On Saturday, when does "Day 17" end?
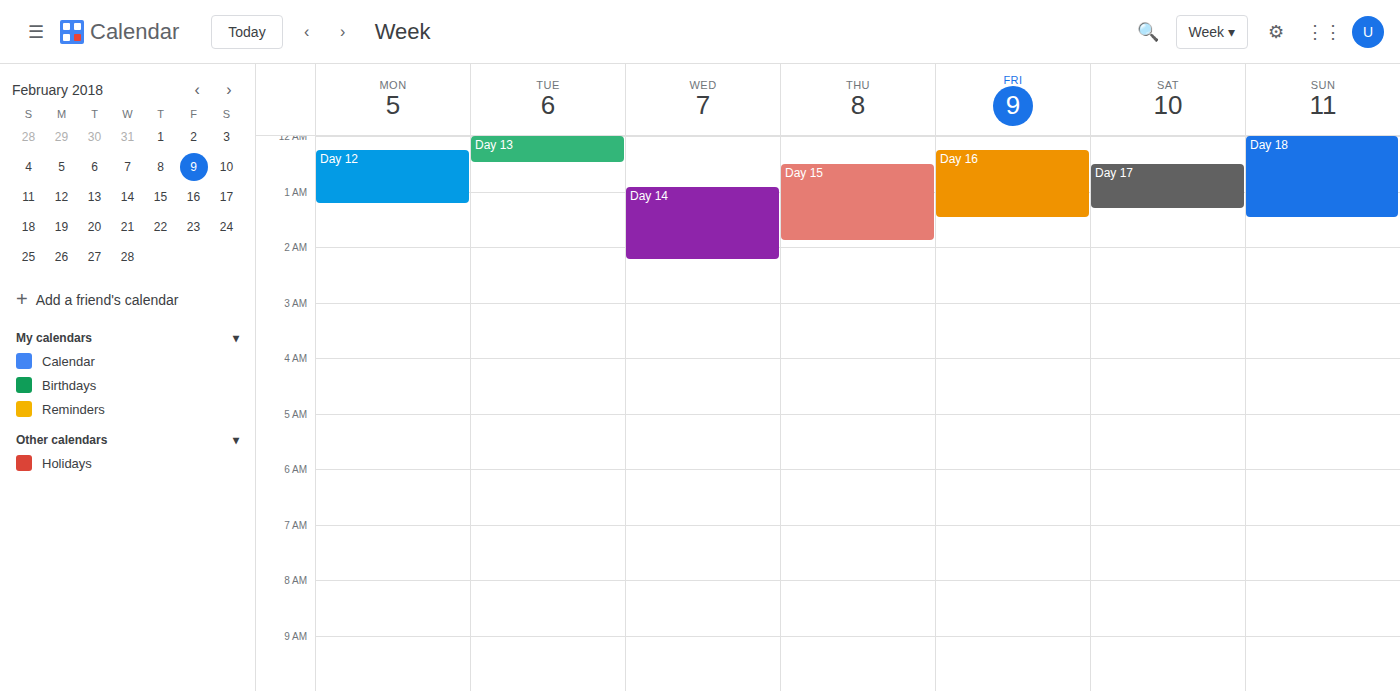
1:20 AM